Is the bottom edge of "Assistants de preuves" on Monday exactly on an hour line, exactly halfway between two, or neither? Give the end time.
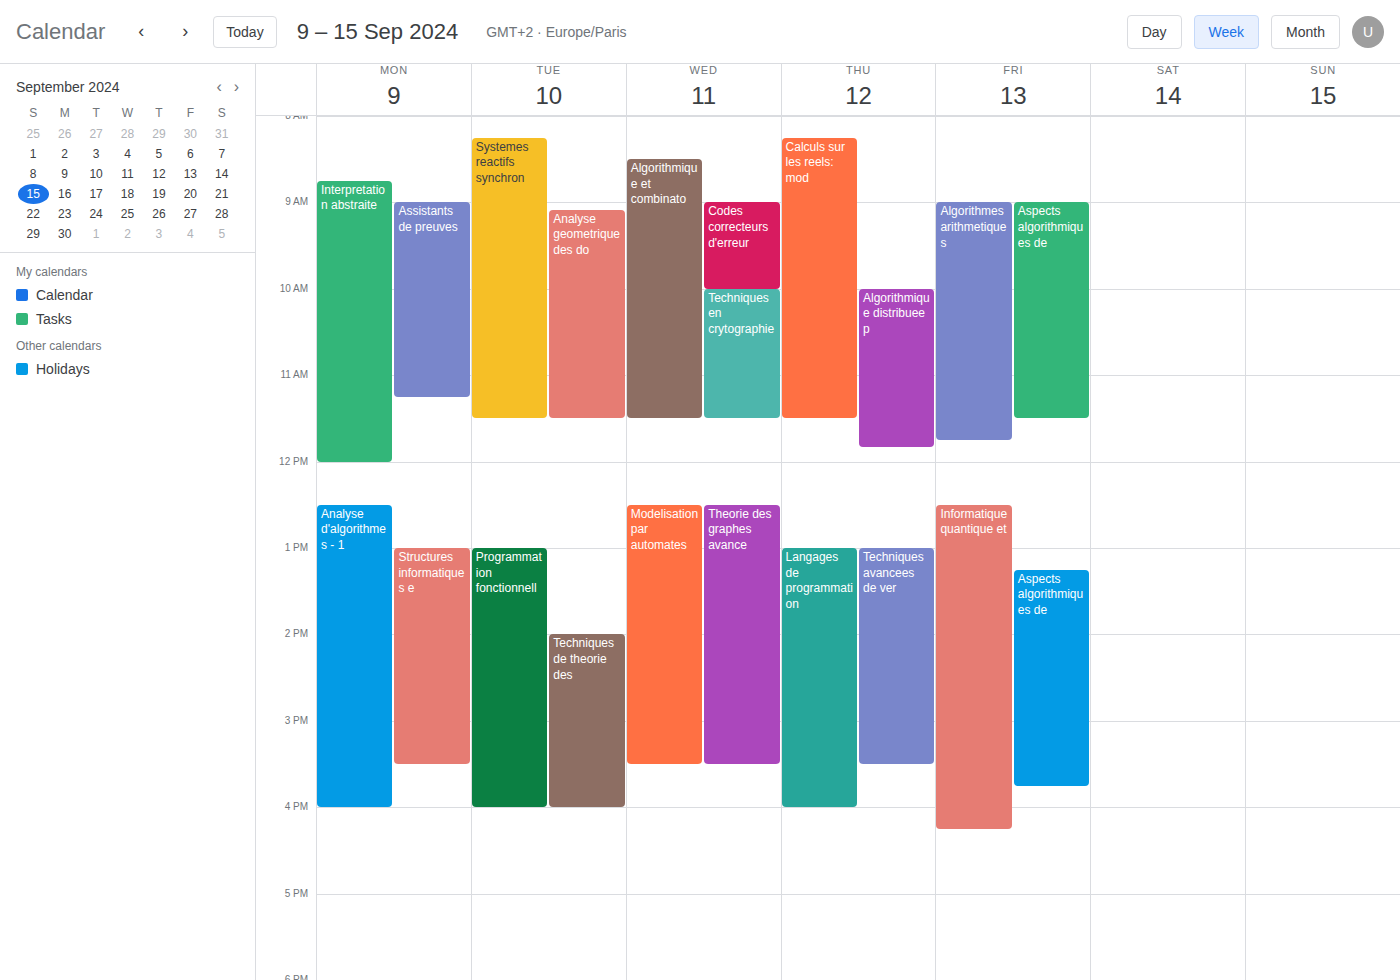
11:15 -- neither: a quarter of the way from the 11:00 line to the 12:00 line.